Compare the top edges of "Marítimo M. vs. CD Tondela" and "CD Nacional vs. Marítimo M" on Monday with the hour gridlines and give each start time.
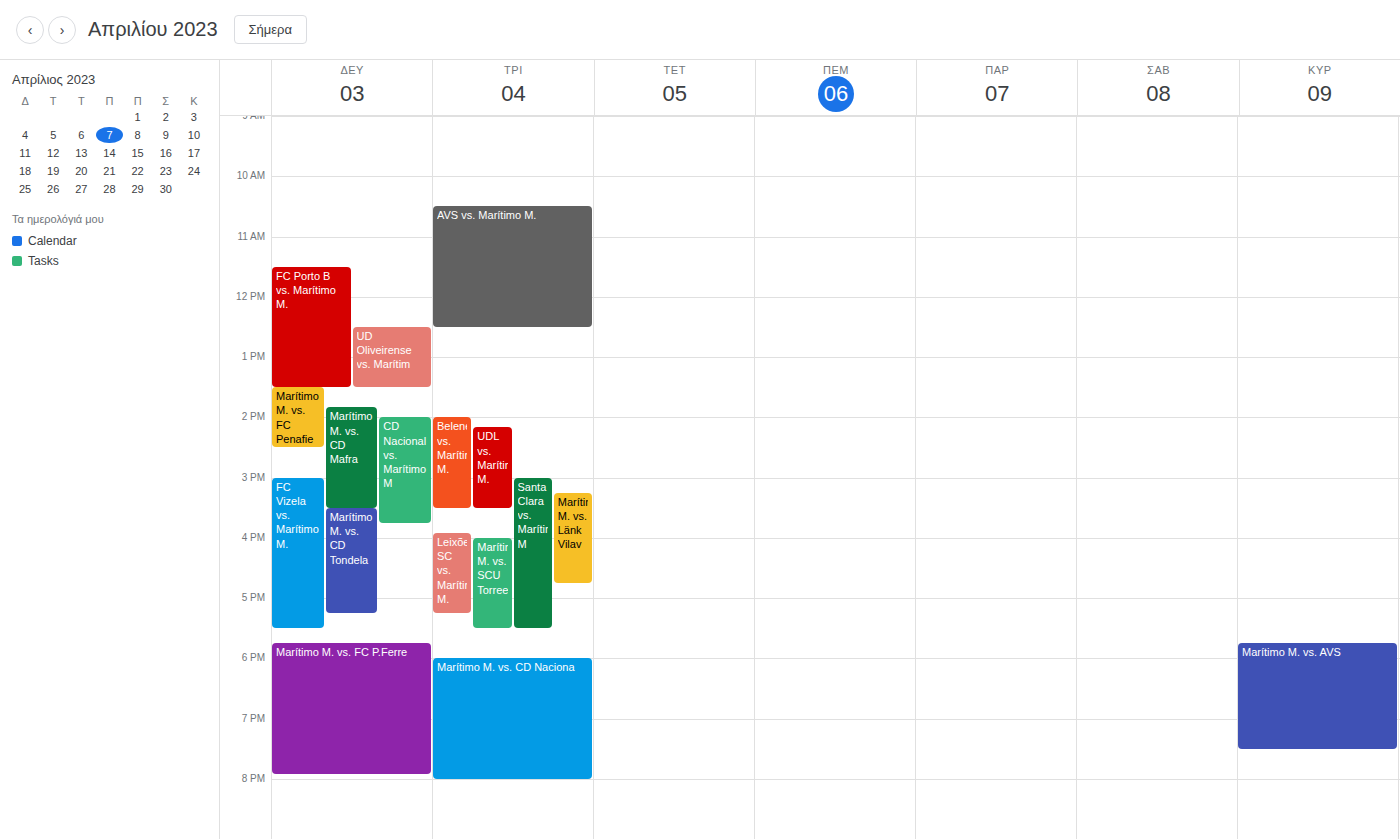
"Marítimo M. vs. CD Tondela": 3:30 PM, halfway between the 3 PM and 4 PM lines. "CD Nacional vs. Marítimo M": 2:00 PM, exactly on the 2 PM line.